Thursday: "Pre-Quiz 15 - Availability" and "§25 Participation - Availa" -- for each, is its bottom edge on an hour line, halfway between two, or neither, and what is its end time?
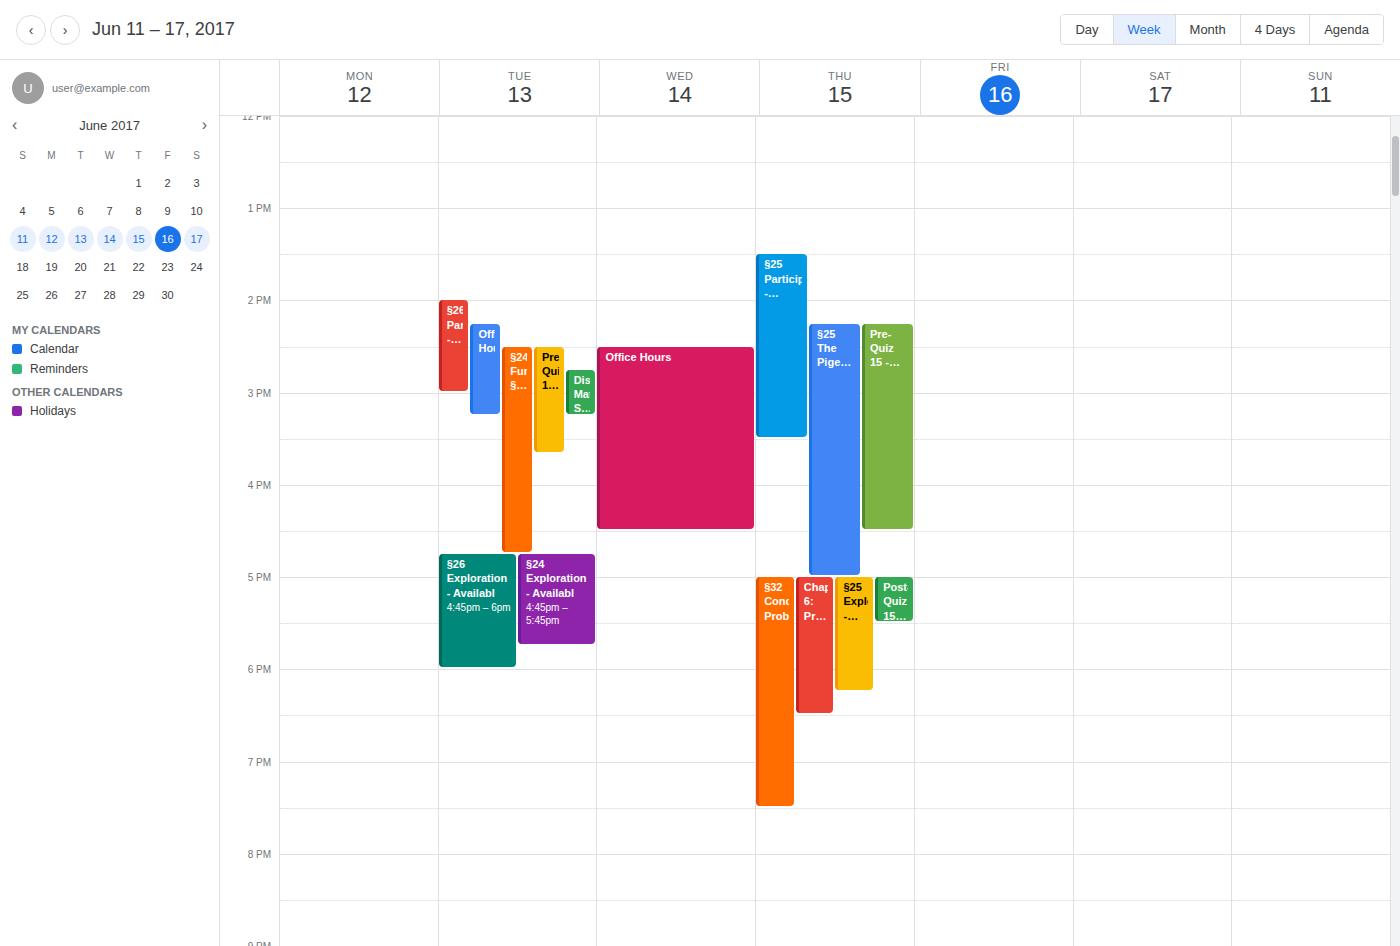
"Pre-Quiz 15 - Availability": 16:30, halfway between the 16:00 and 17:00 lines. "§25 Participation - Availa": 15:30, halfway between the 15:00 and 16:00 lines.